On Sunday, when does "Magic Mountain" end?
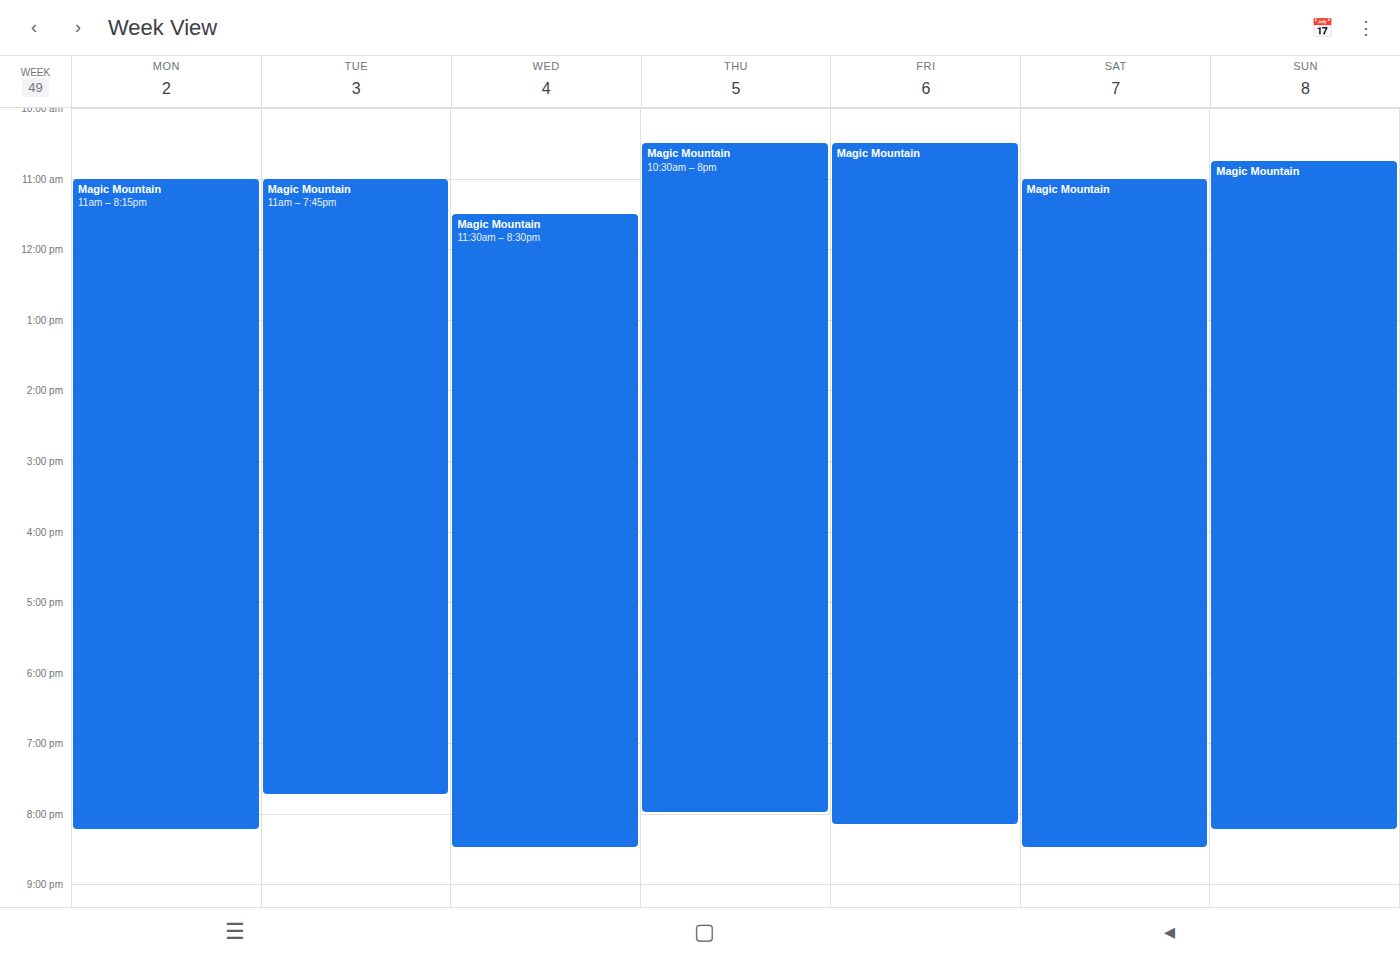
8:15 PM